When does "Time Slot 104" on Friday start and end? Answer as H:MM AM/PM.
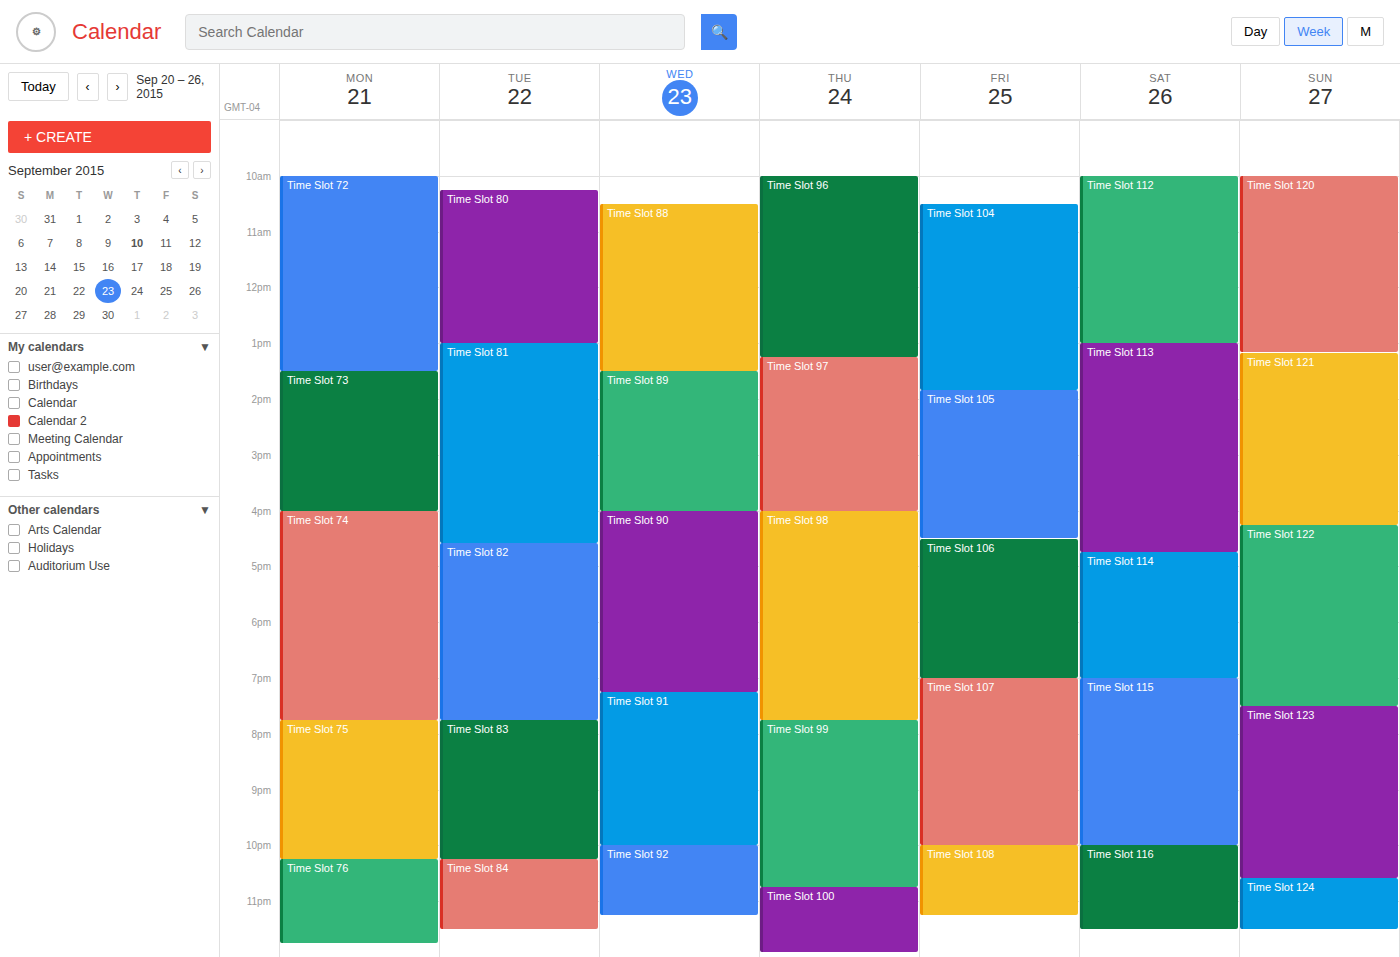
10:30 AM to 1:50 PM